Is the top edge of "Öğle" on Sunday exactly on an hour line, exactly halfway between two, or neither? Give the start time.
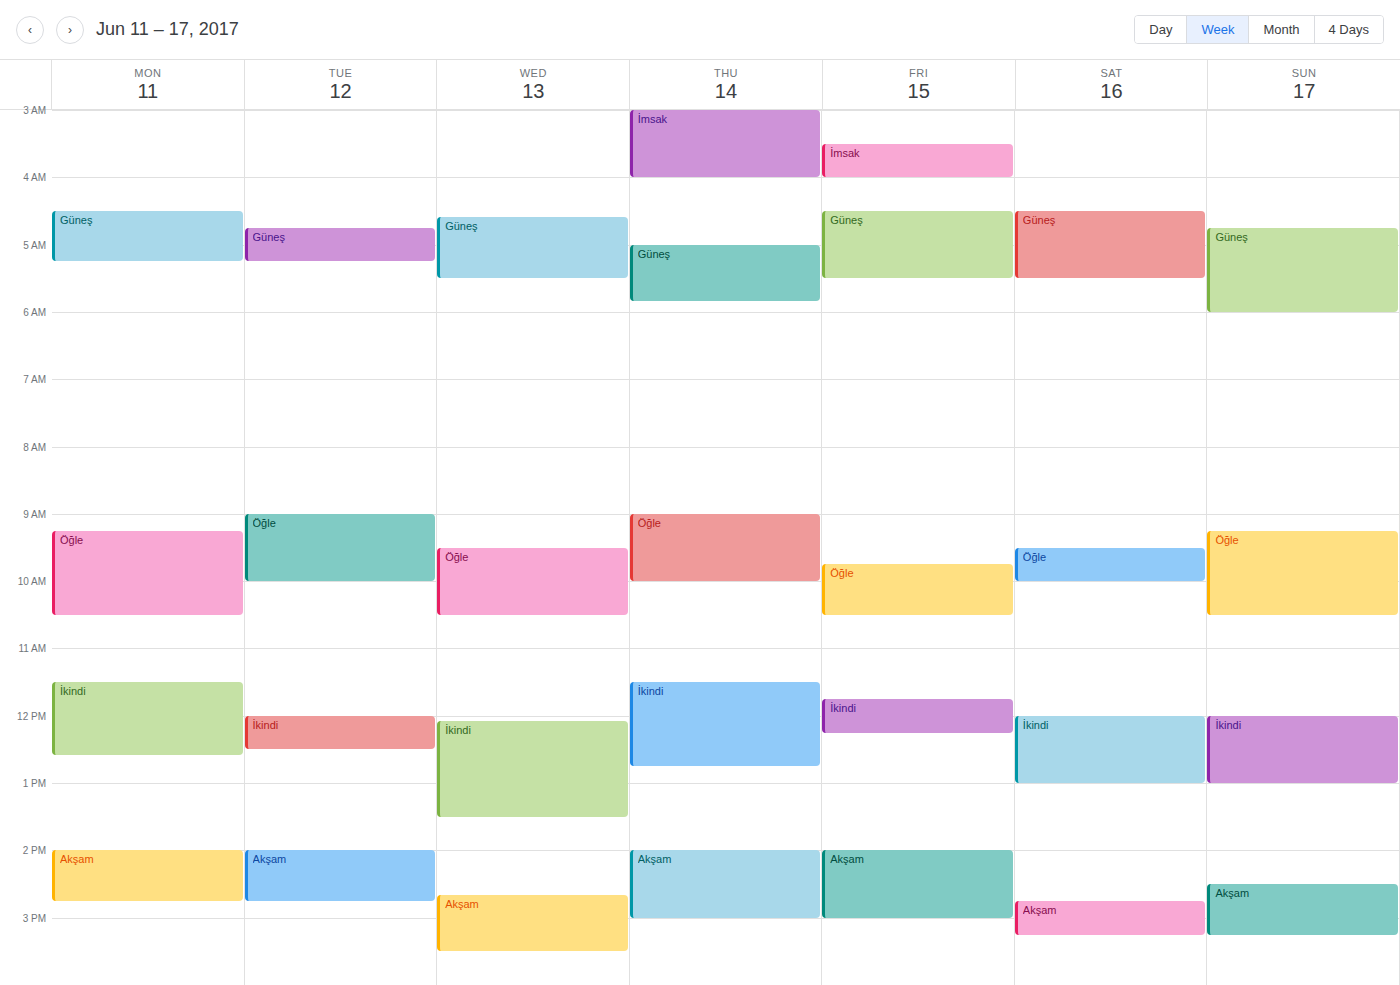
9:15 AM -- neither: a quarter of the way from the 9 AM line to the 10 AM line.